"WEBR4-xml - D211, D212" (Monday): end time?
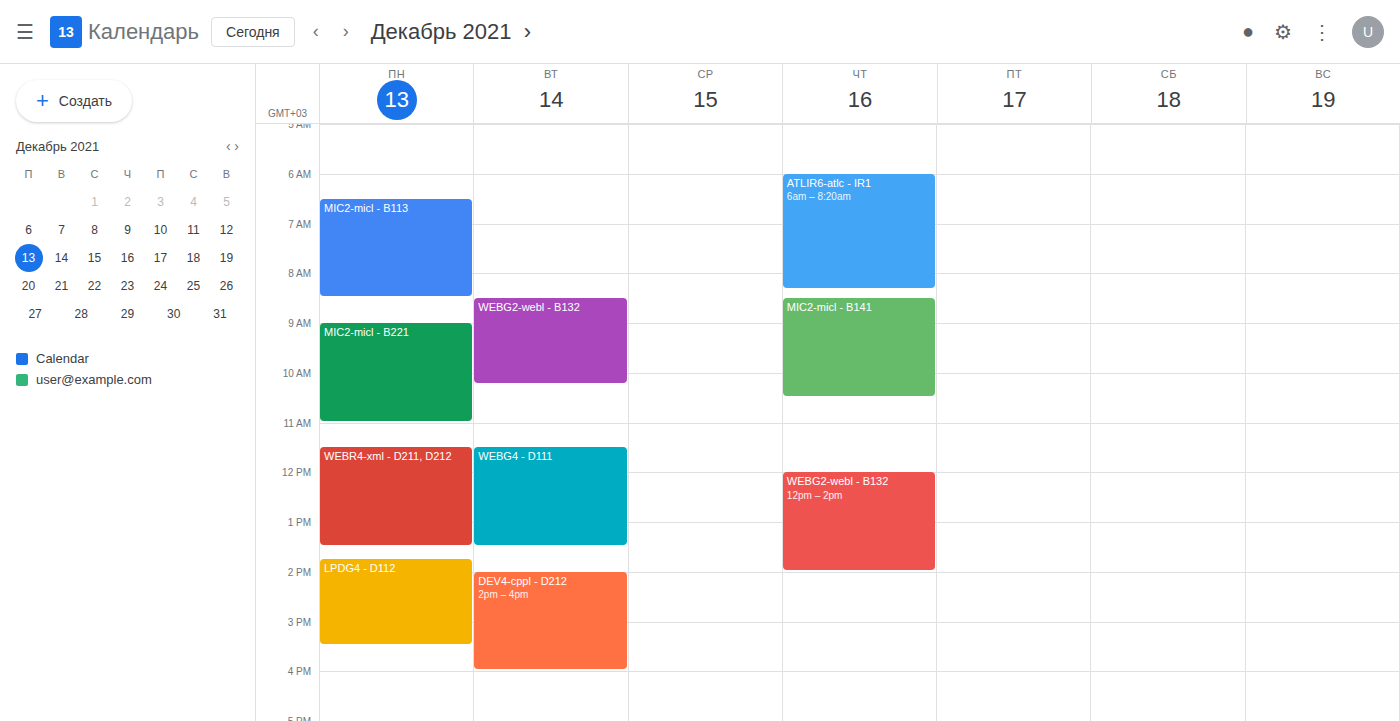
1:30 PM